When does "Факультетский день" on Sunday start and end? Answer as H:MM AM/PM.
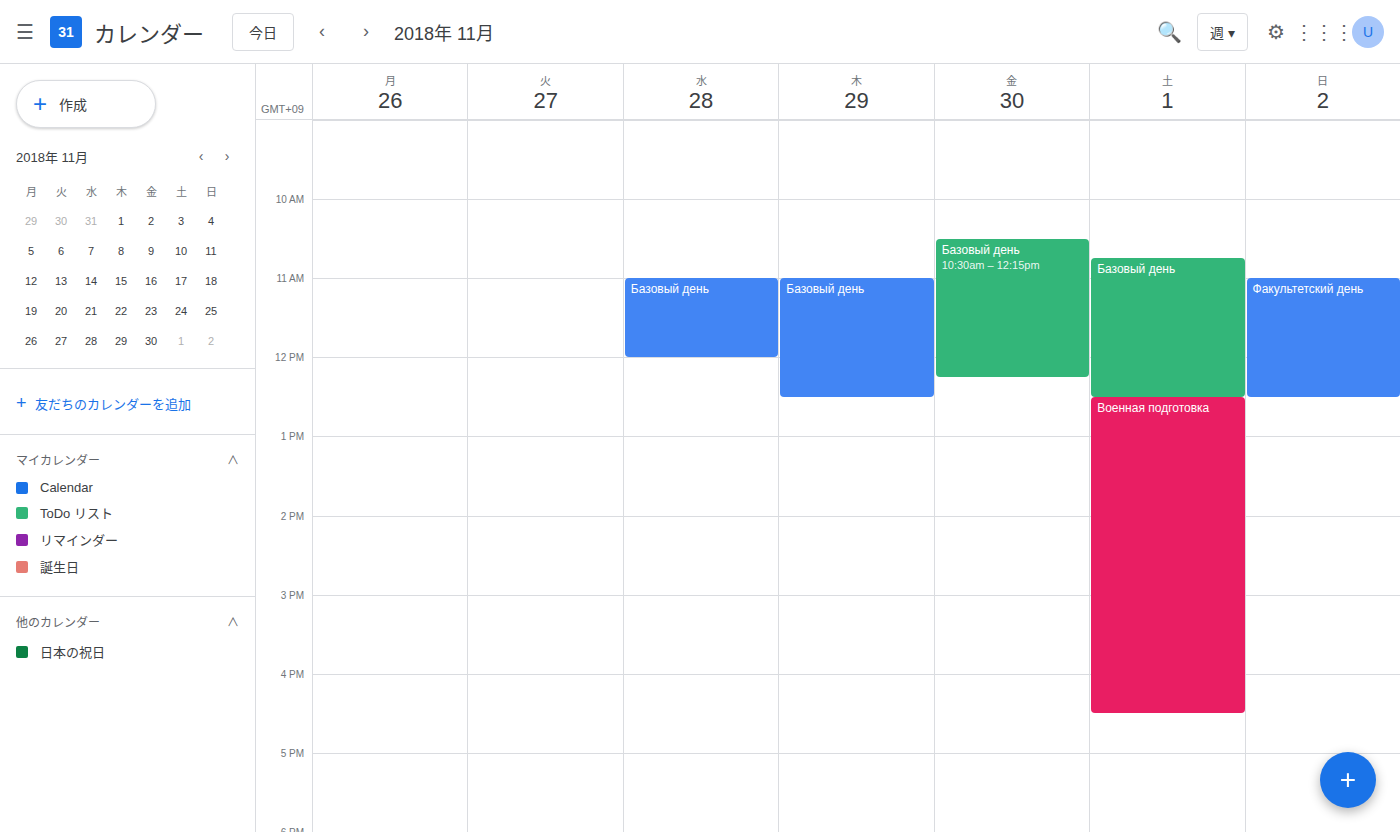
11:00 AM to 12:30 PM